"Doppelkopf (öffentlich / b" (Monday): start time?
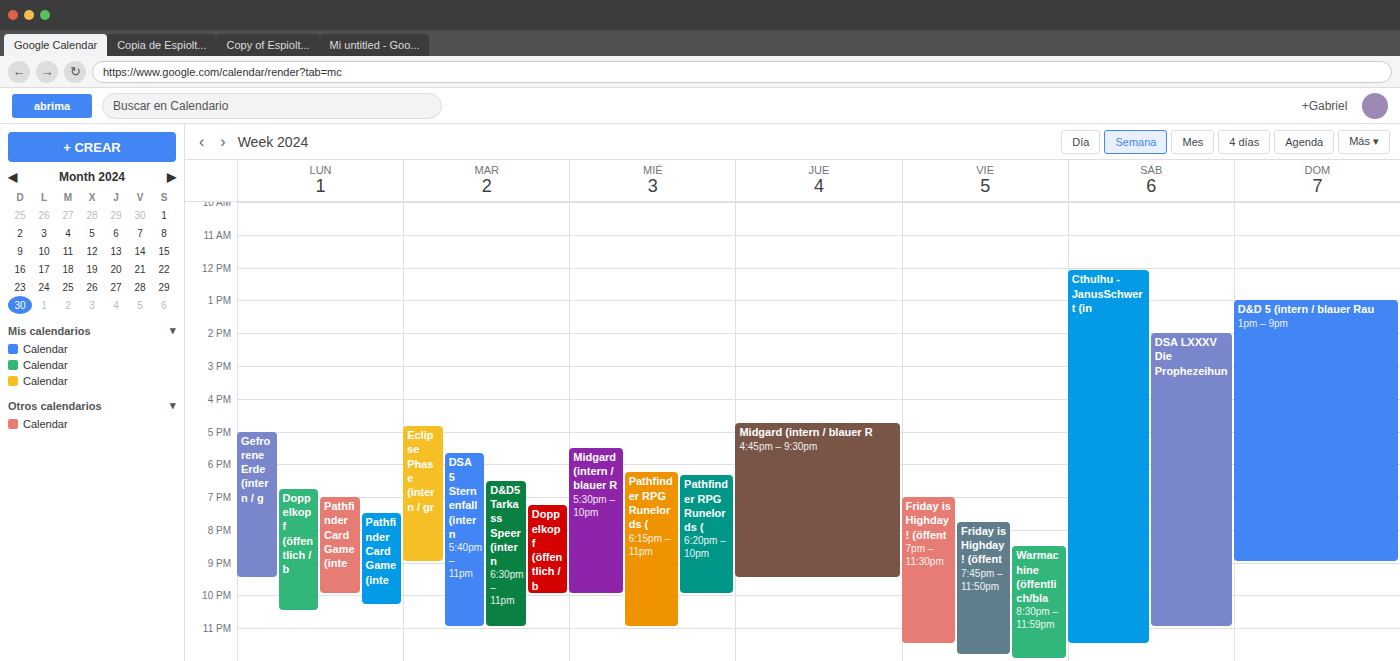
6:45 PM